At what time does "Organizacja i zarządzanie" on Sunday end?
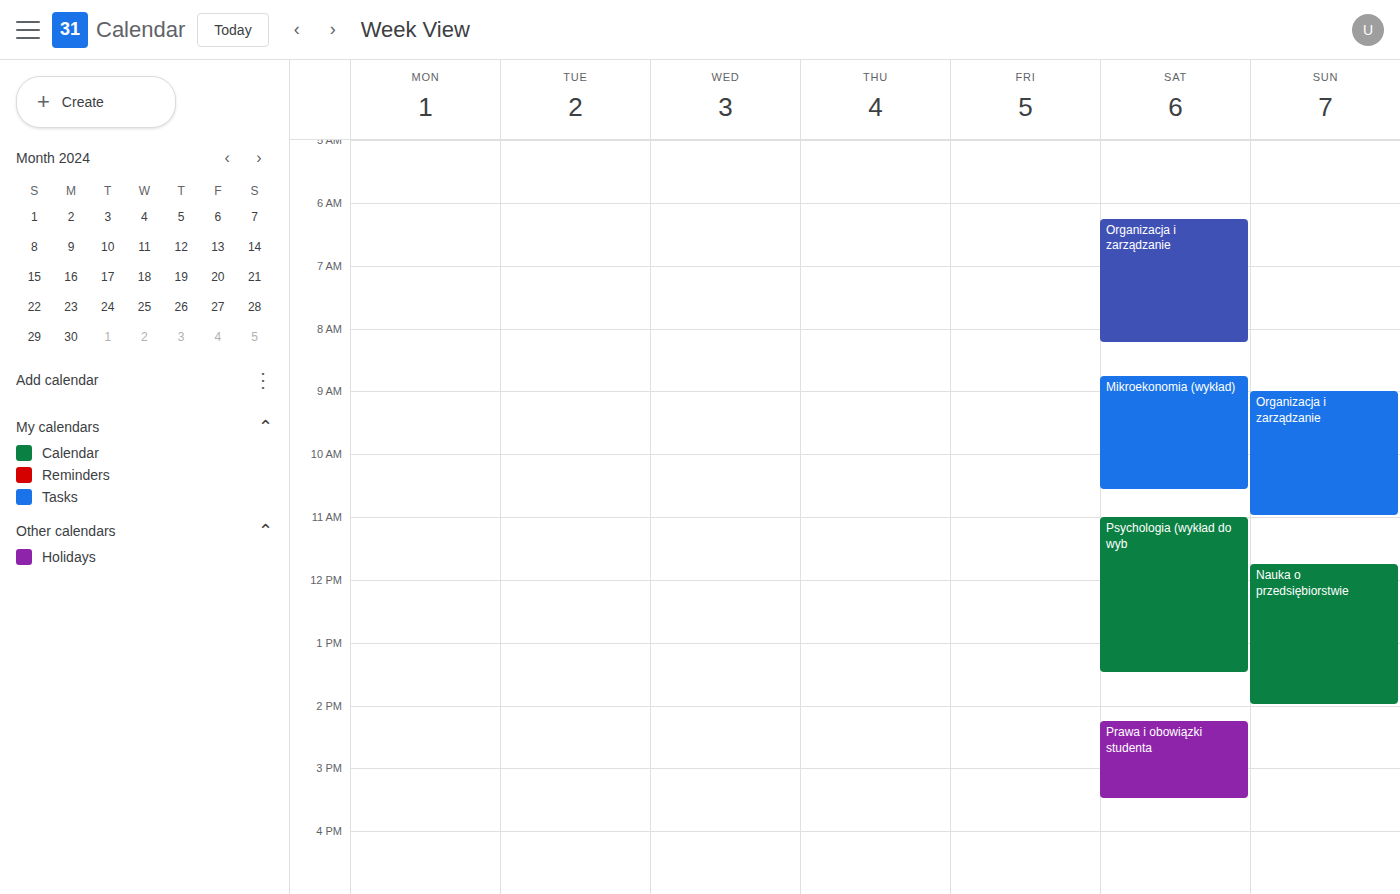
11:00 AM